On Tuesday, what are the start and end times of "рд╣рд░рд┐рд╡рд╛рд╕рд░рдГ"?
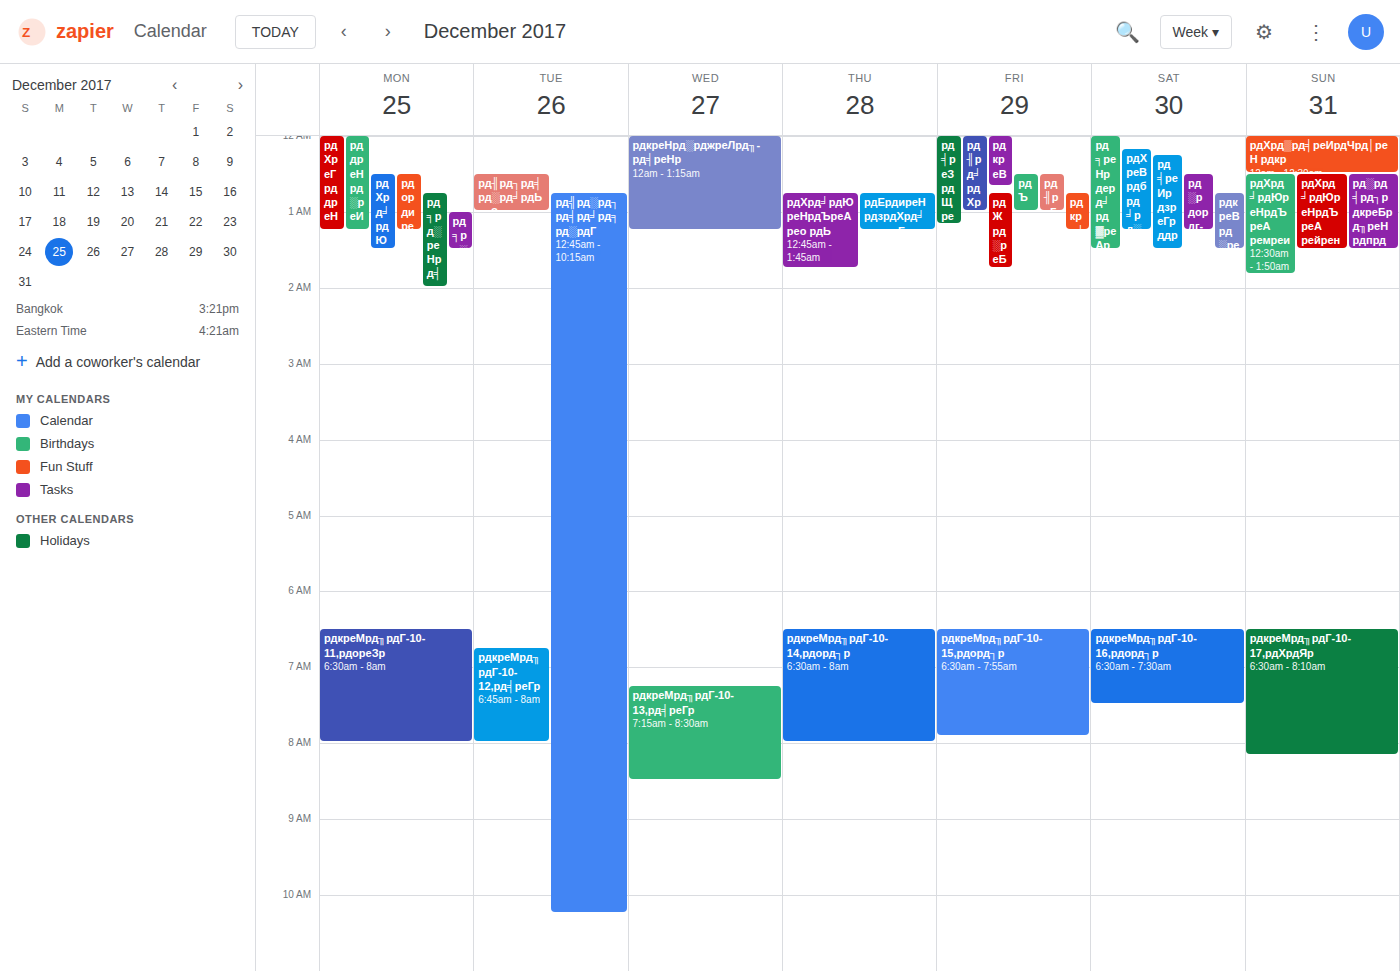
12:45 AM to 10:15 AM